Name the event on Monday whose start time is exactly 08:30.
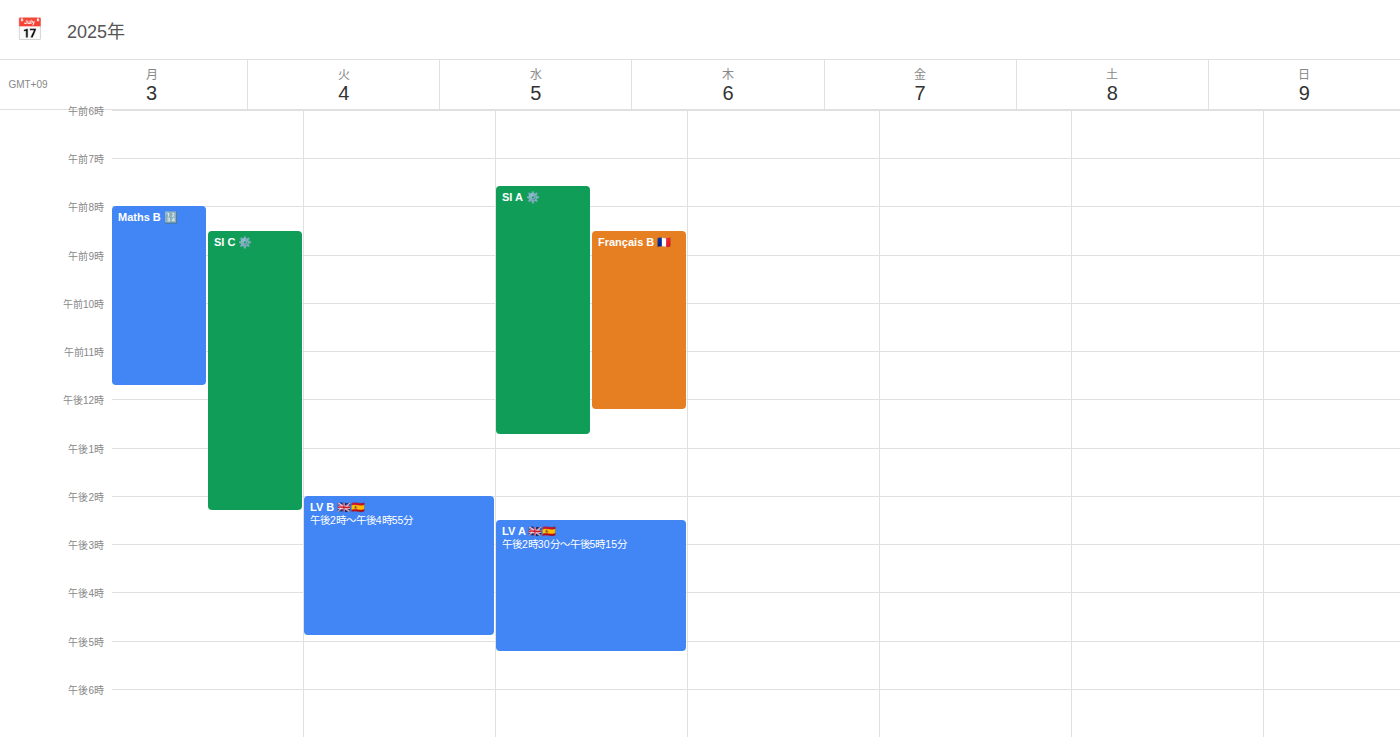
"SI C ⚙️"